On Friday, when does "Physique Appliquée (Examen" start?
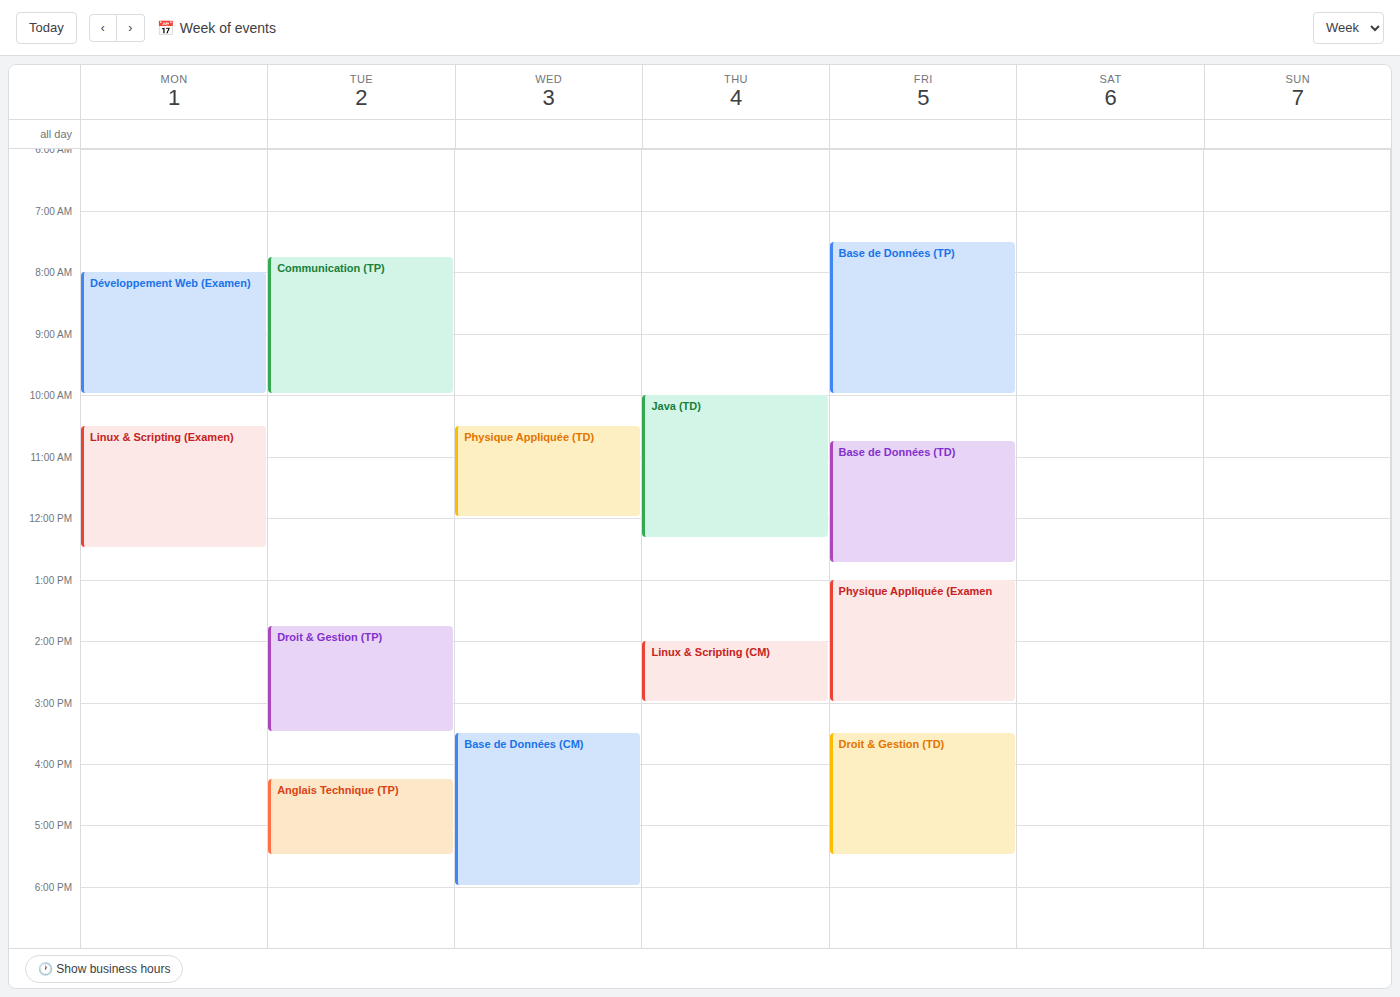
1:00 PM